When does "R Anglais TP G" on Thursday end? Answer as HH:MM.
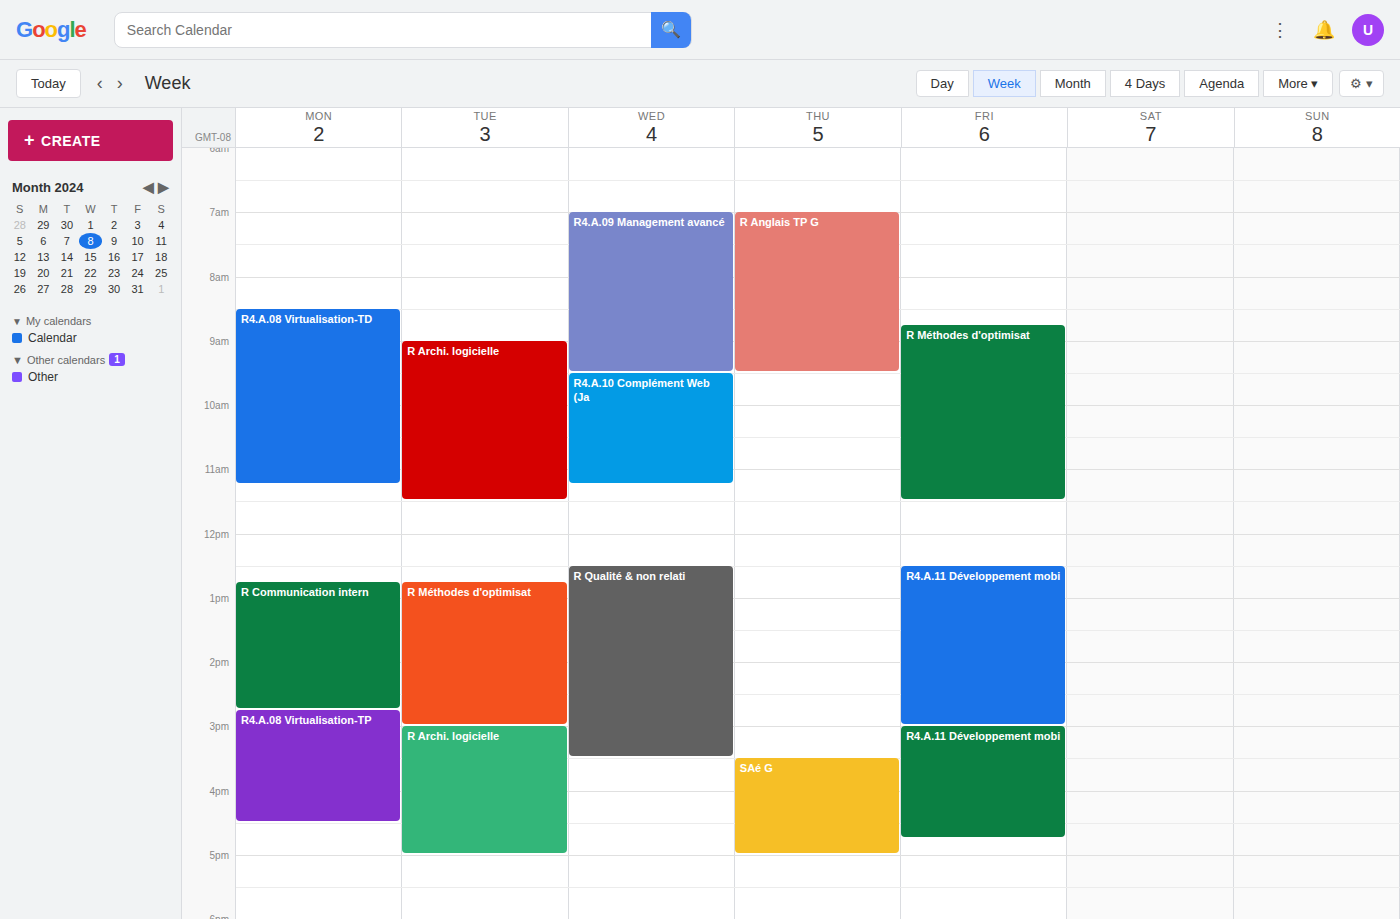
09:30